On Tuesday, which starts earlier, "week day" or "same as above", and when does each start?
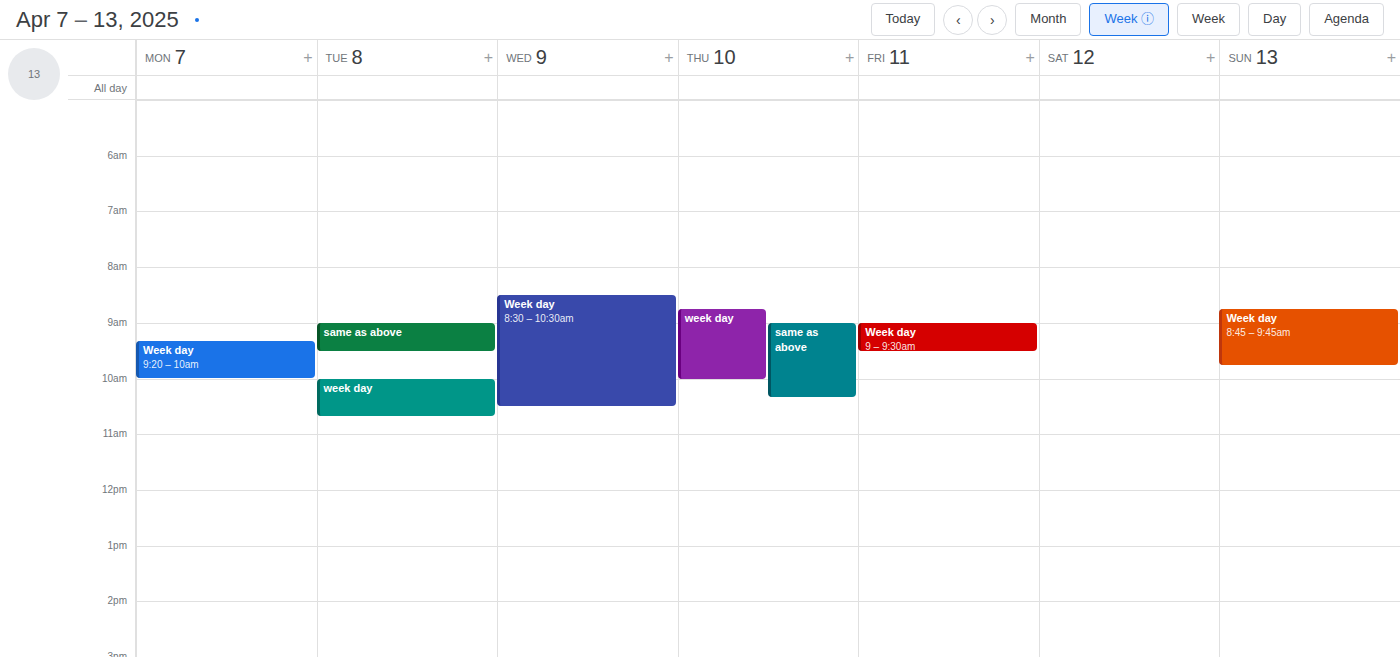
"same as above" 9:00 AM; "week day" 10:00 AM.